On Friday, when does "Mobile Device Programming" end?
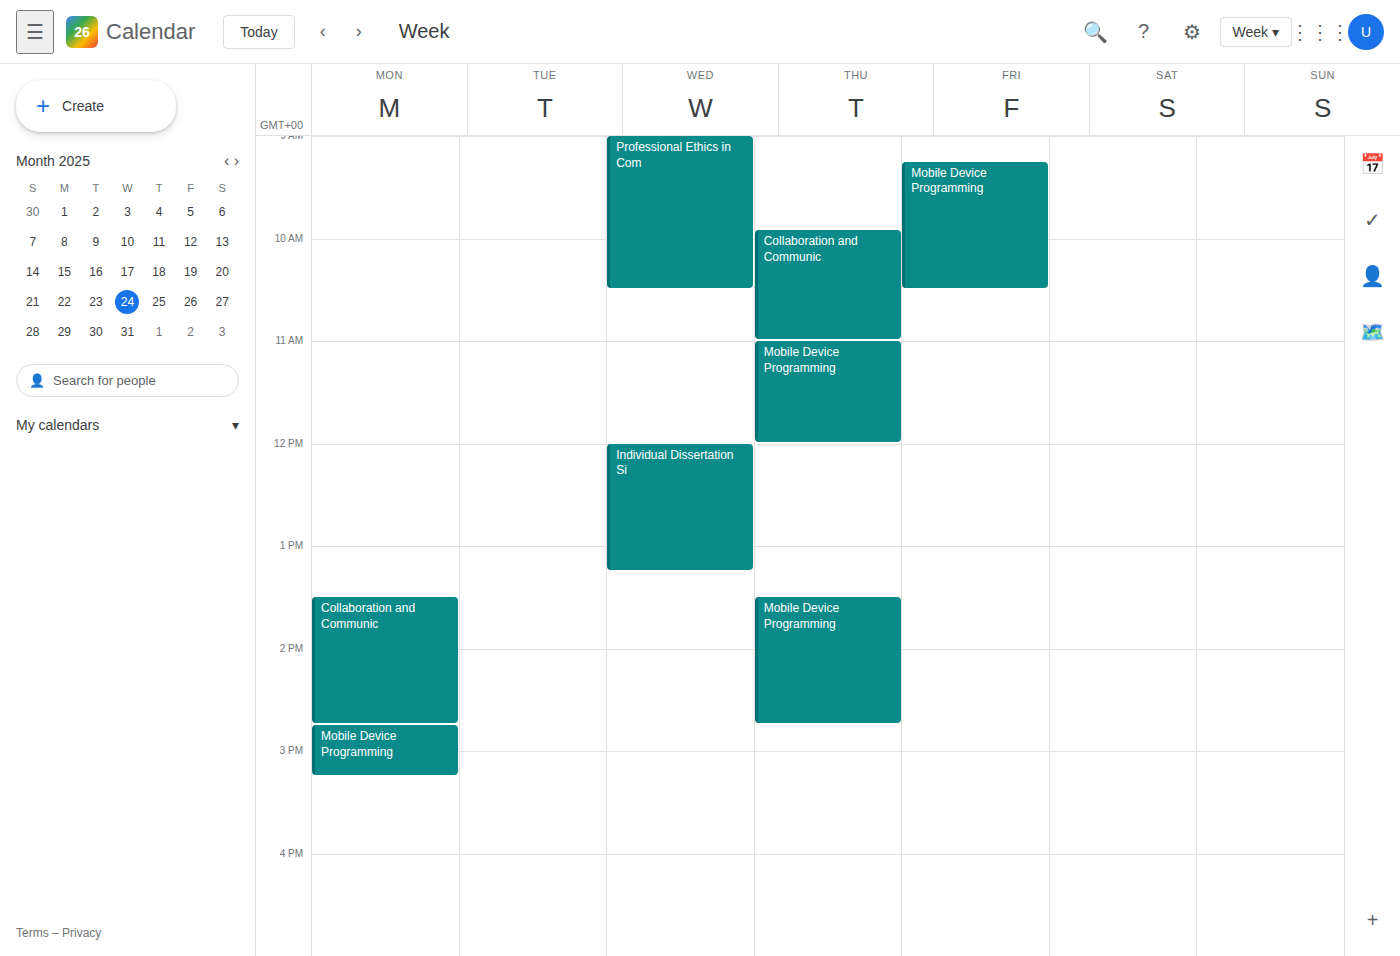
10:30 AM